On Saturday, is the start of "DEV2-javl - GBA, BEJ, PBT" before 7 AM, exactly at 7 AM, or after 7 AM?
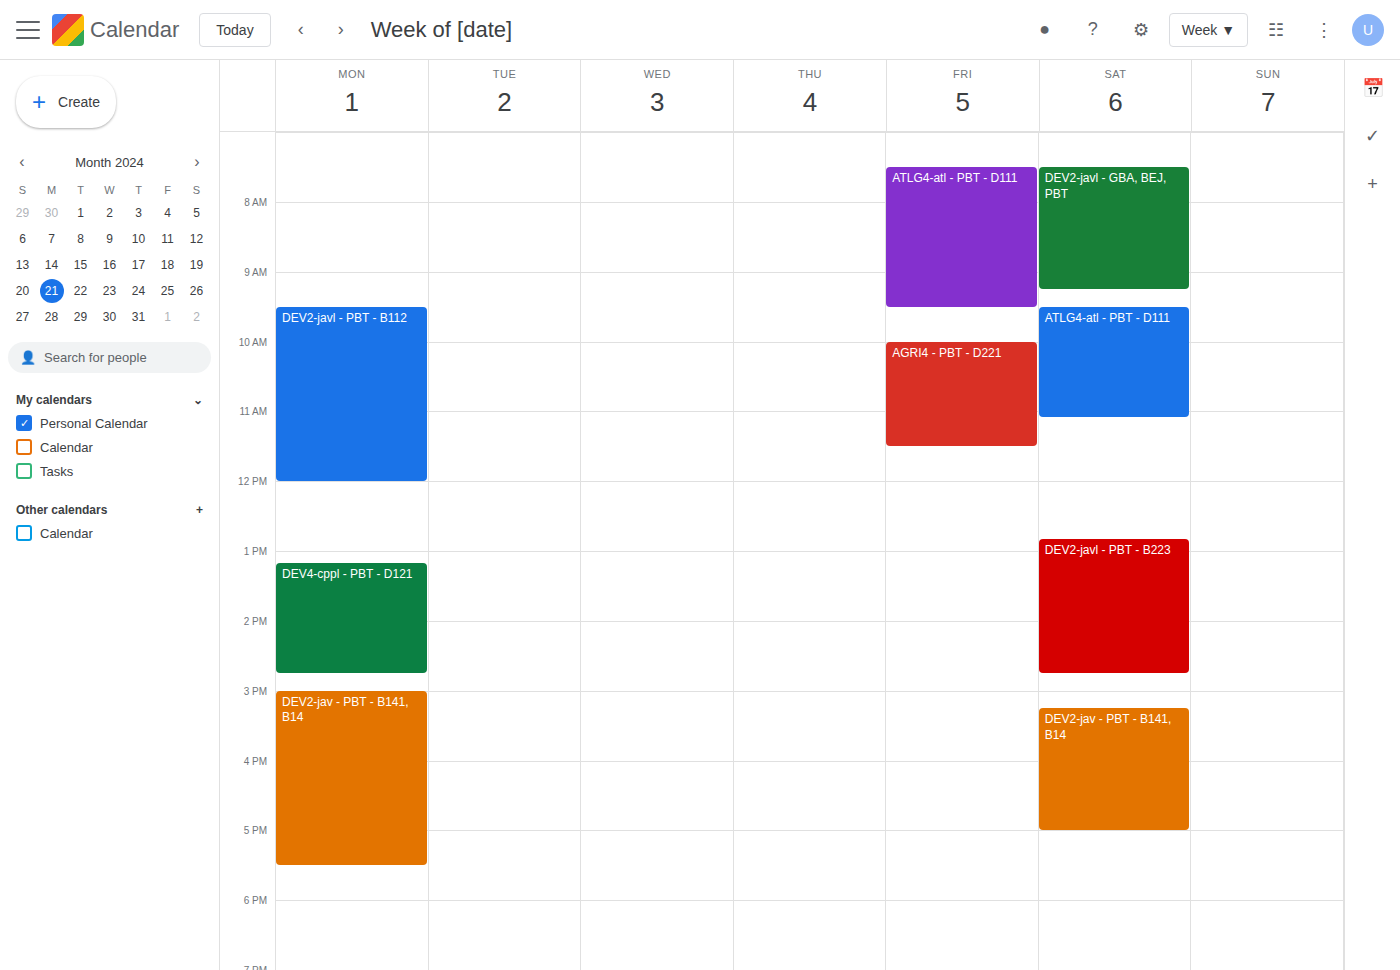
7:30 AM -- after 7 AM, 30 minutes below the 7 AM line.